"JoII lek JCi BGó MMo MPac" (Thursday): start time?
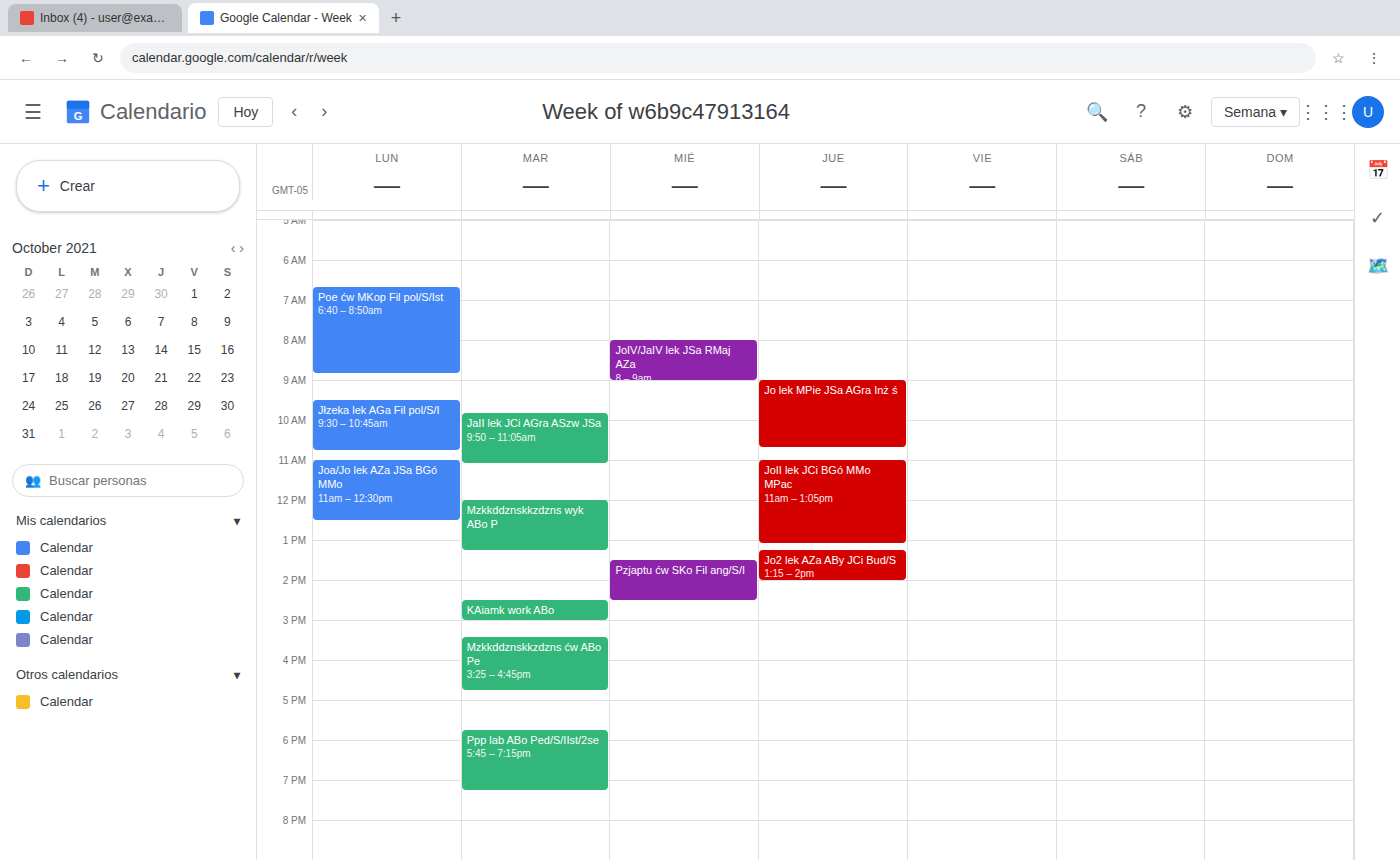
11:00 AM